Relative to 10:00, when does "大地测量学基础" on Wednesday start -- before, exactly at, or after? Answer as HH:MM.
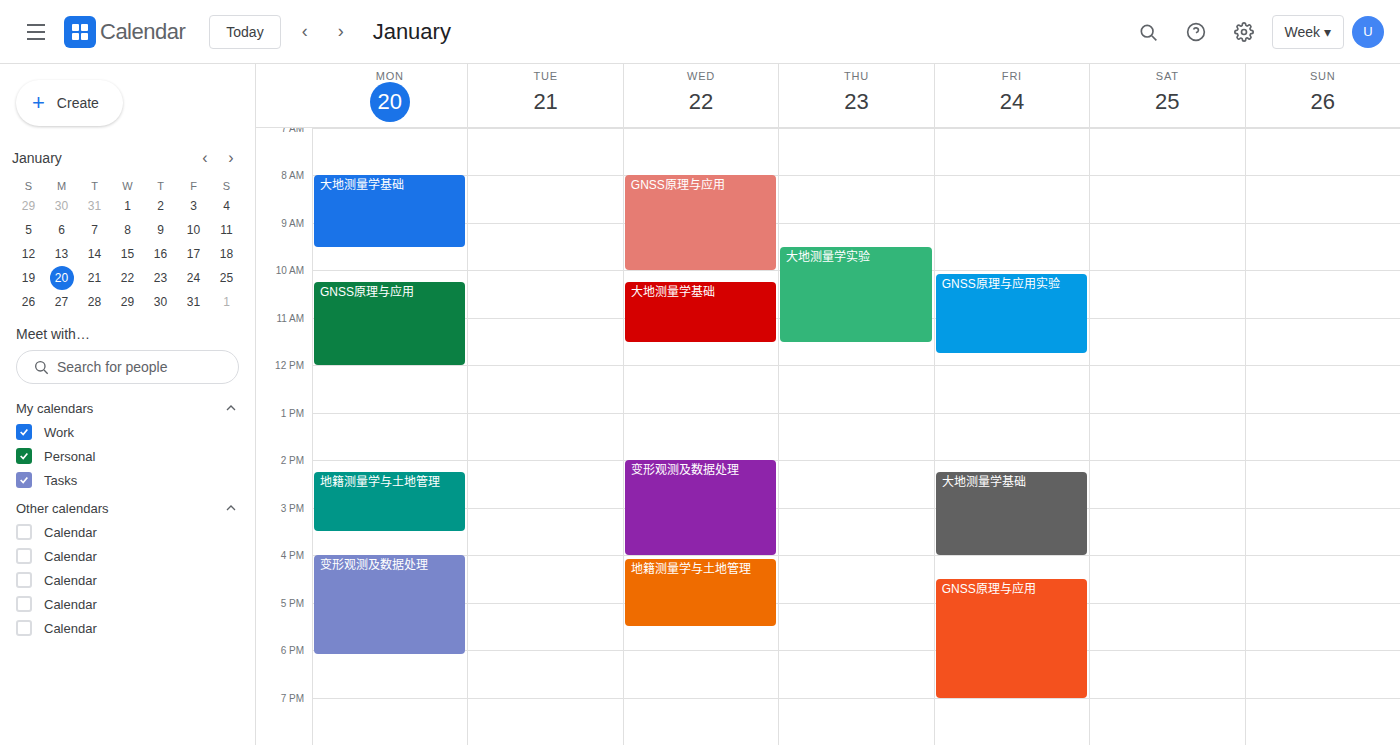
10:15 -- after 10:00, 15 minutes below the 10:00 line.